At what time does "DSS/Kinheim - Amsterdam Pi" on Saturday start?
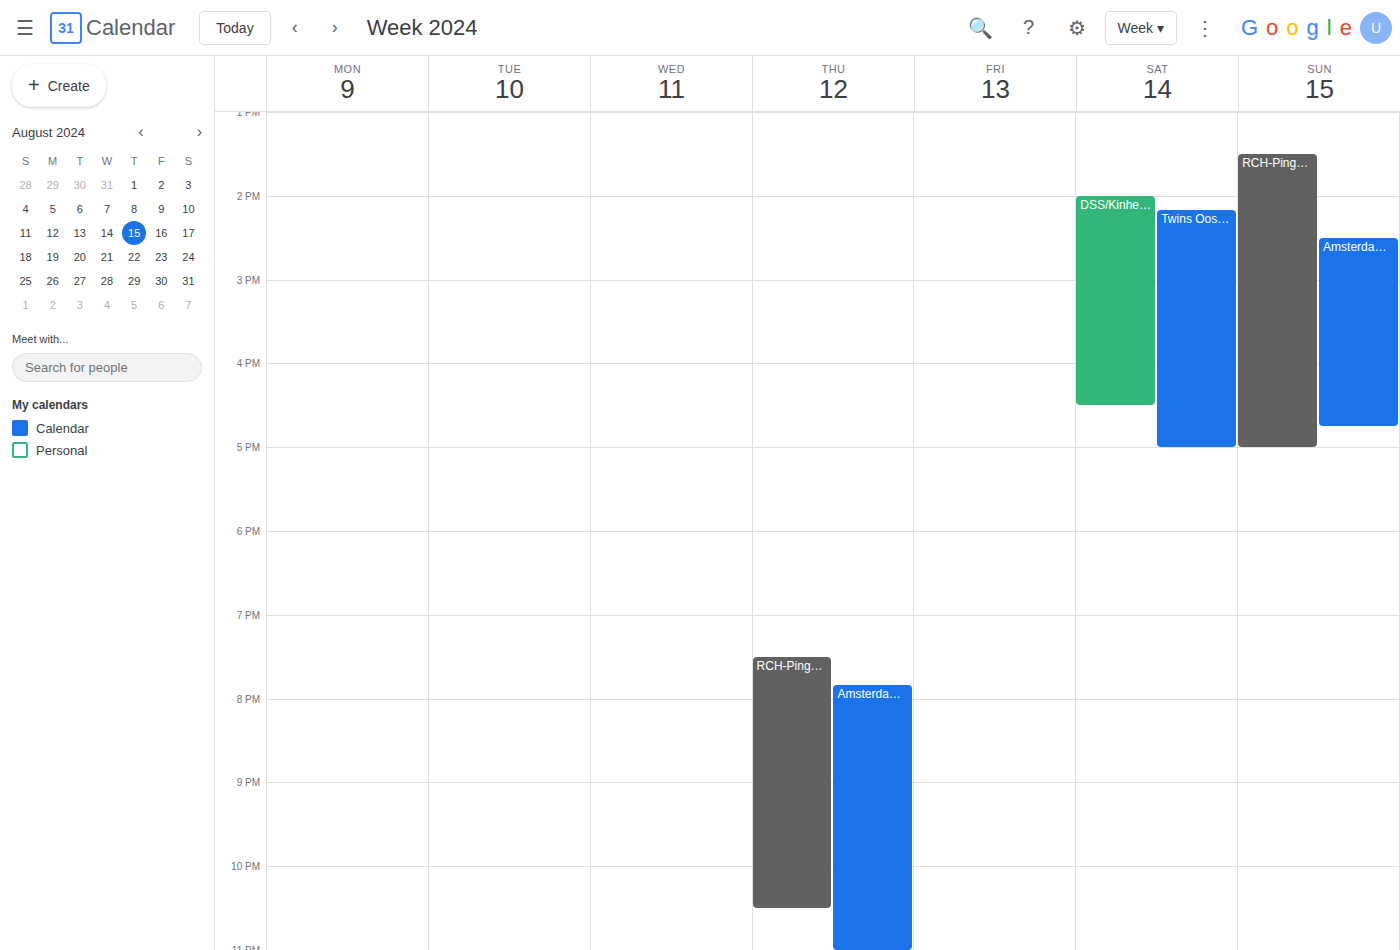
2:00 PM